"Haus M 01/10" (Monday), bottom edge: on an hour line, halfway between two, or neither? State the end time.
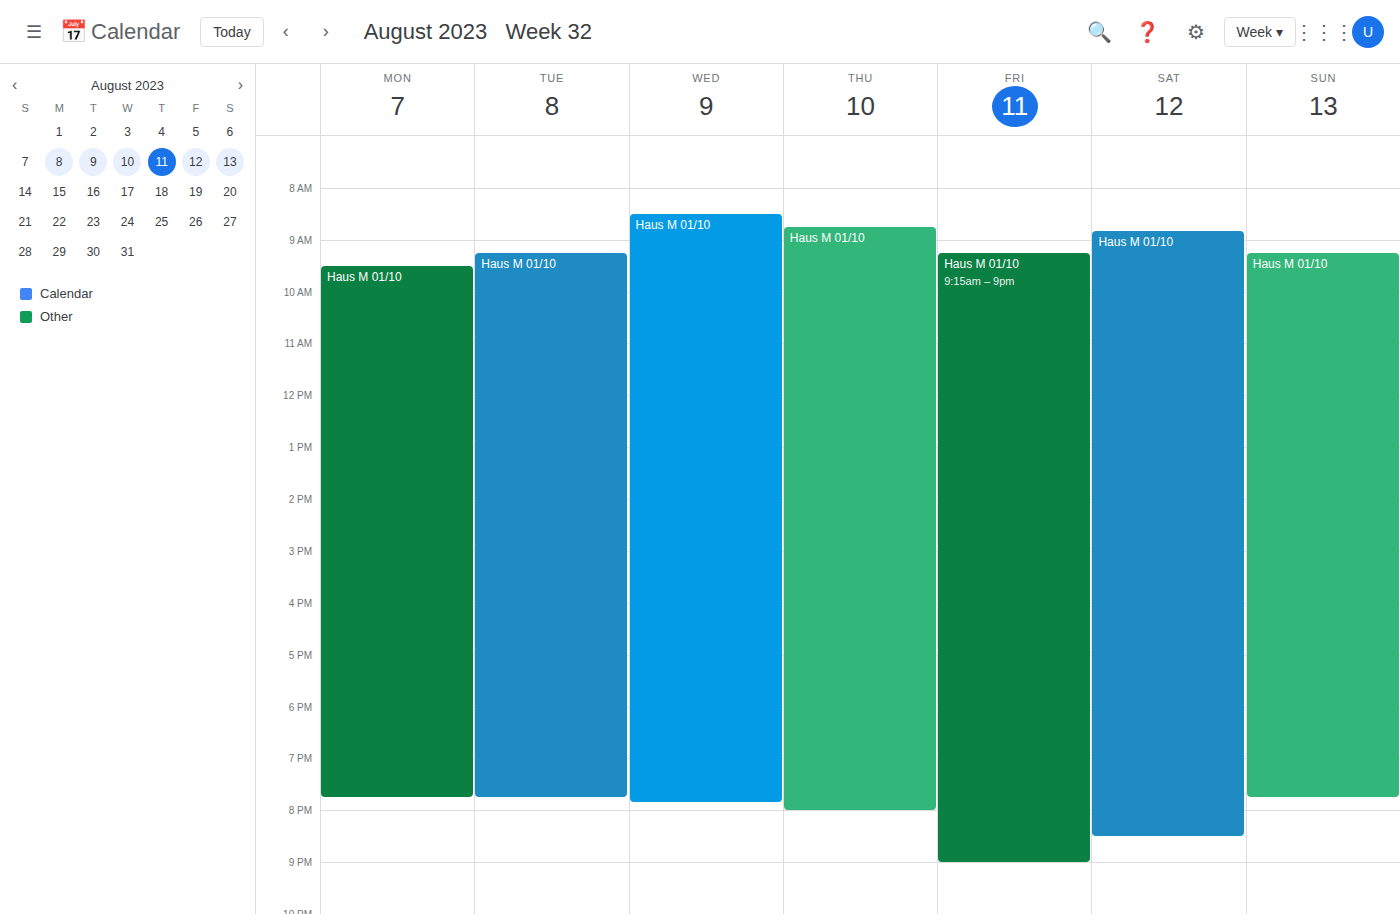
19:45 -- neither: three quarters of the way from the 19:00 line to the 20:00 line.